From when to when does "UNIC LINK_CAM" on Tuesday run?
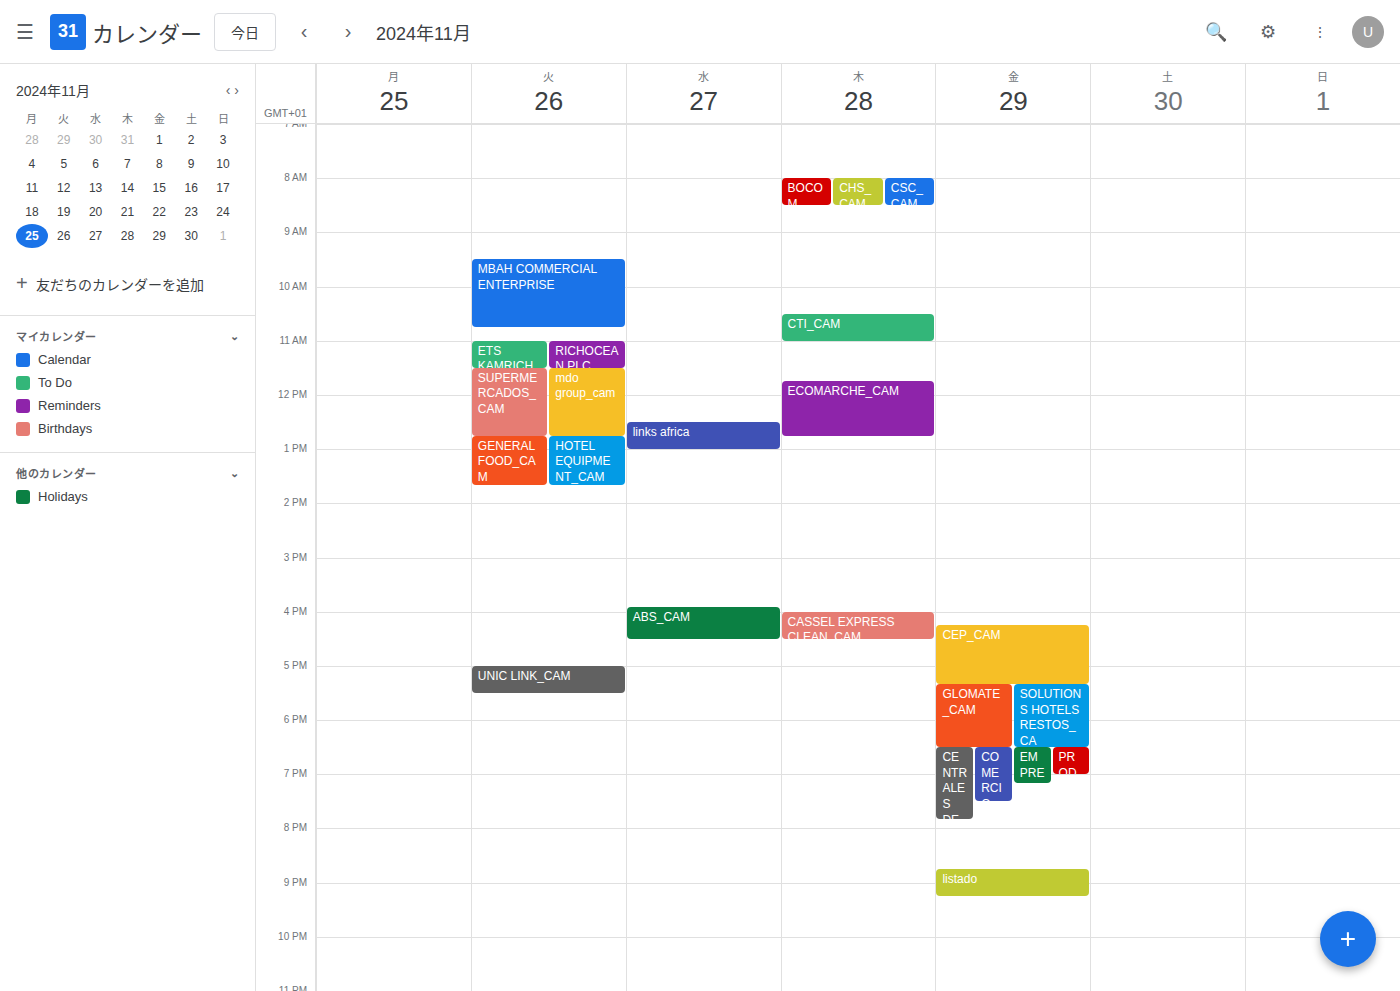
5:00 PM to 5:30 PM